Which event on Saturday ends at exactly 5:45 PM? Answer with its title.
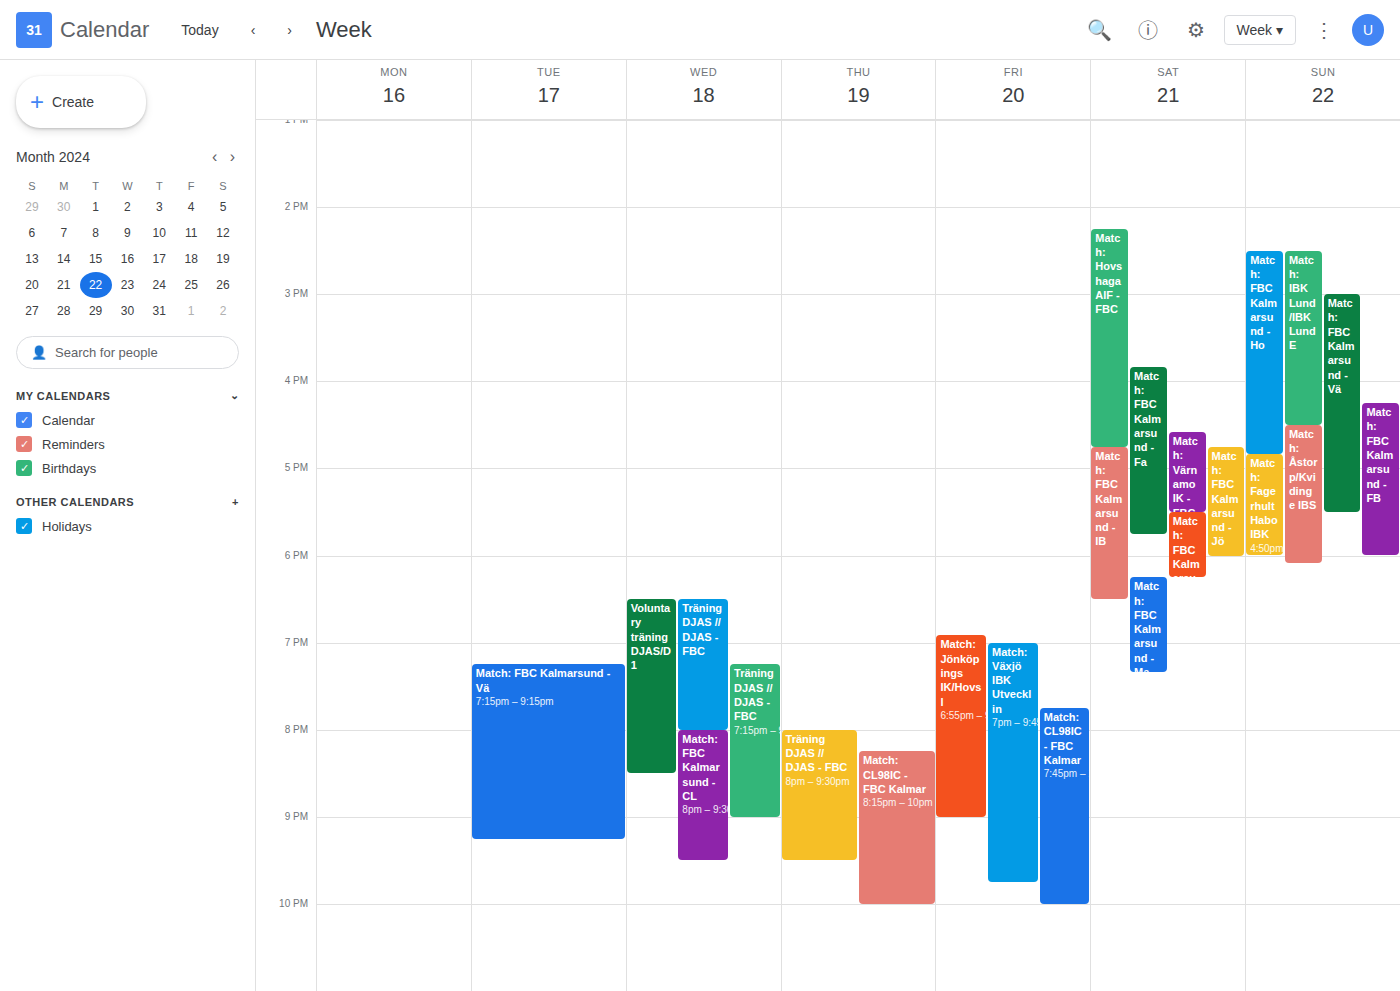
"Match: FBC Kalmarsund - Fa"